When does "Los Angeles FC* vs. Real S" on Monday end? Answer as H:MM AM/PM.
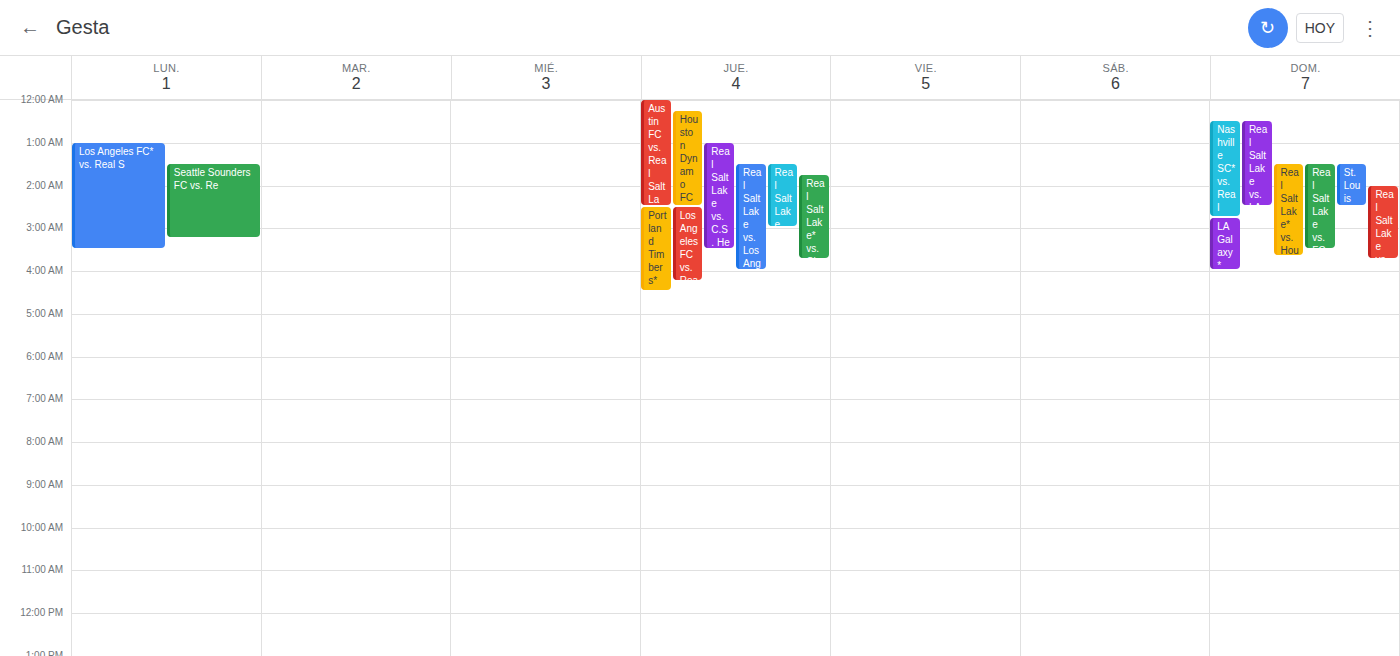
3:30 AM